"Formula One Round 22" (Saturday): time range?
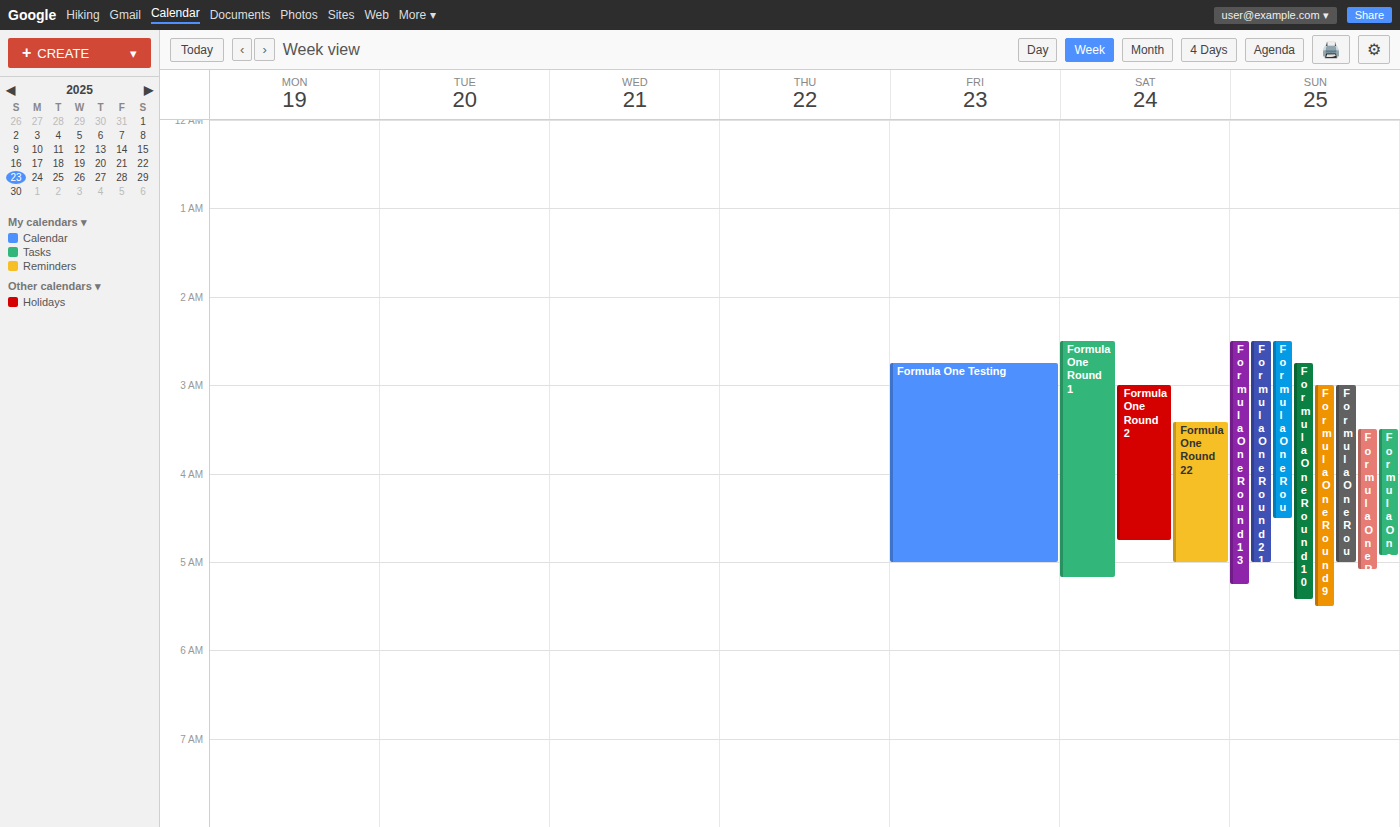
3:25 AM to 5:00 AM